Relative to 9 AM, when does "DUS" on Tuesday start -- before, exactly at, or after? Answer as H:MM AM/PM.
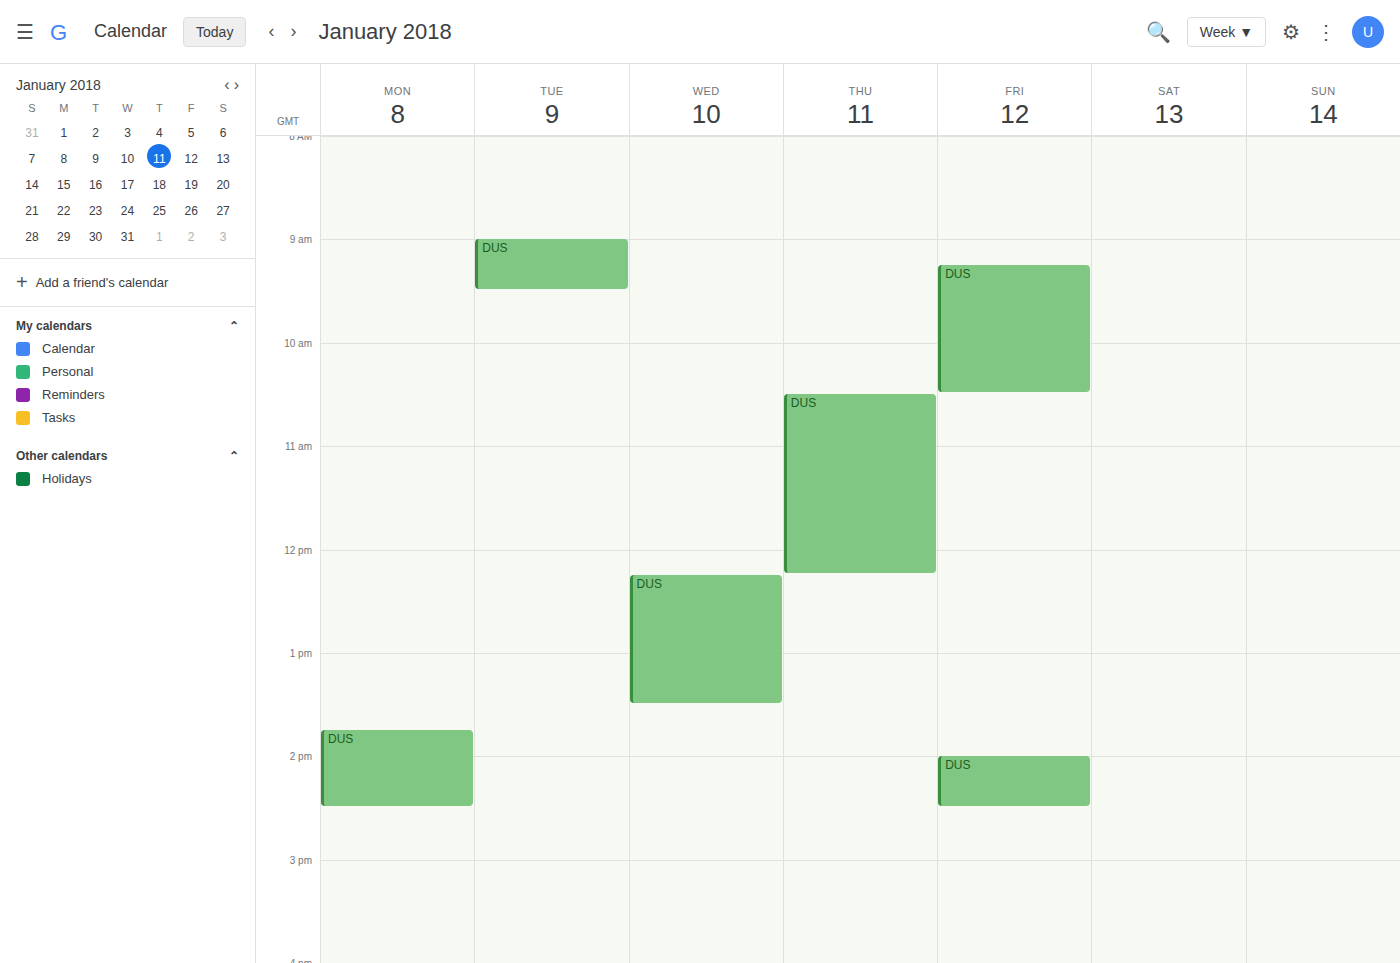
9:00 AM -- exactly at 9 AM, on the 9 AM line.